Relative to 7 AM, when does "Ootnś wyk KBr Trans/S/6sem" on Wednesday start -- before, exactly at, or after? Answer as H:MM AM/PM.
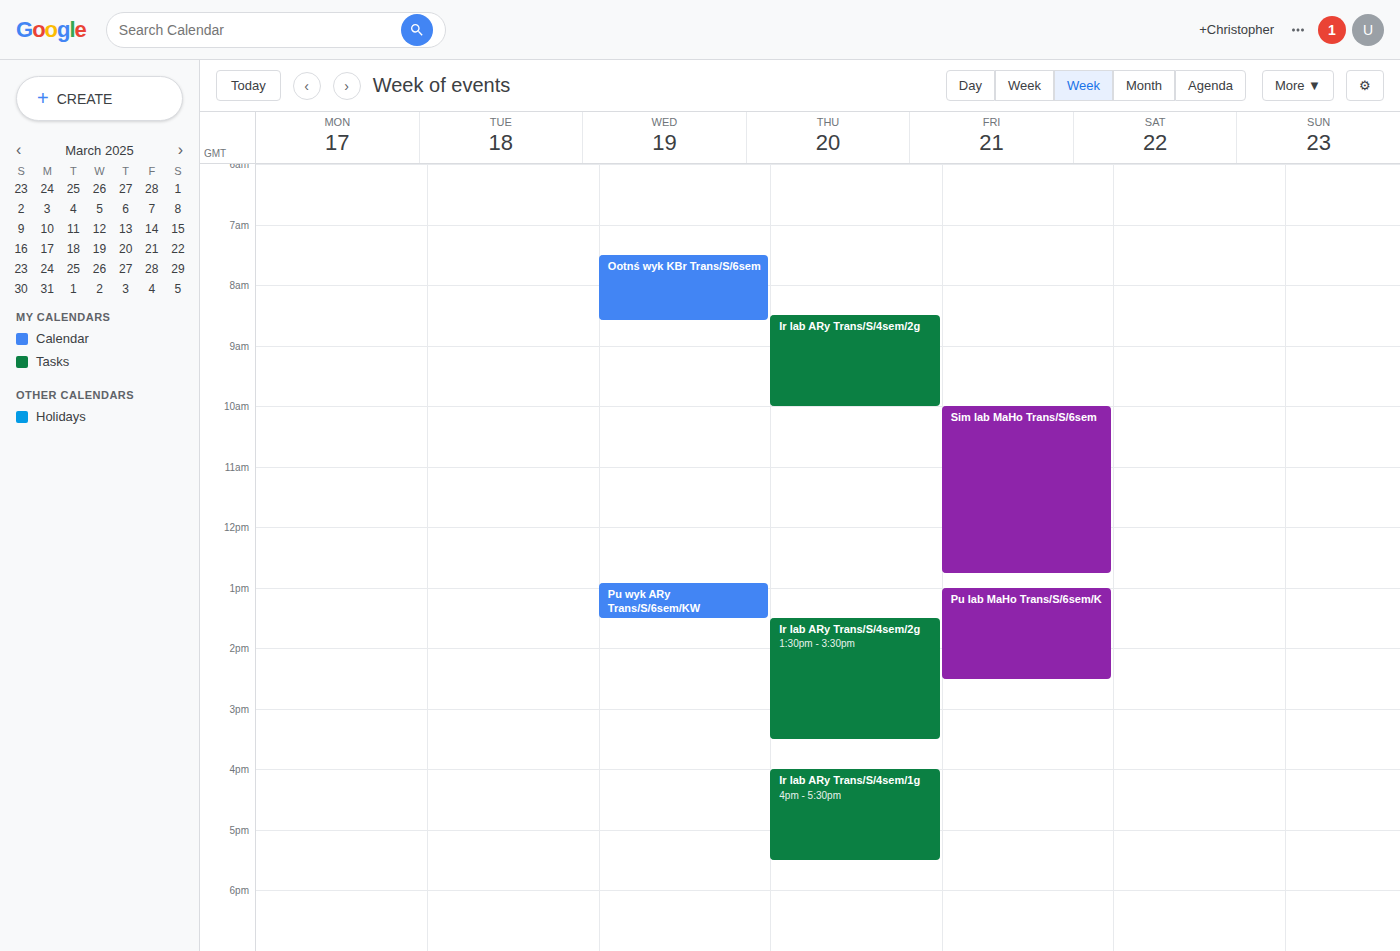
7:30 AM -- after 7 AM, 30 minutes below the 7 AM line.